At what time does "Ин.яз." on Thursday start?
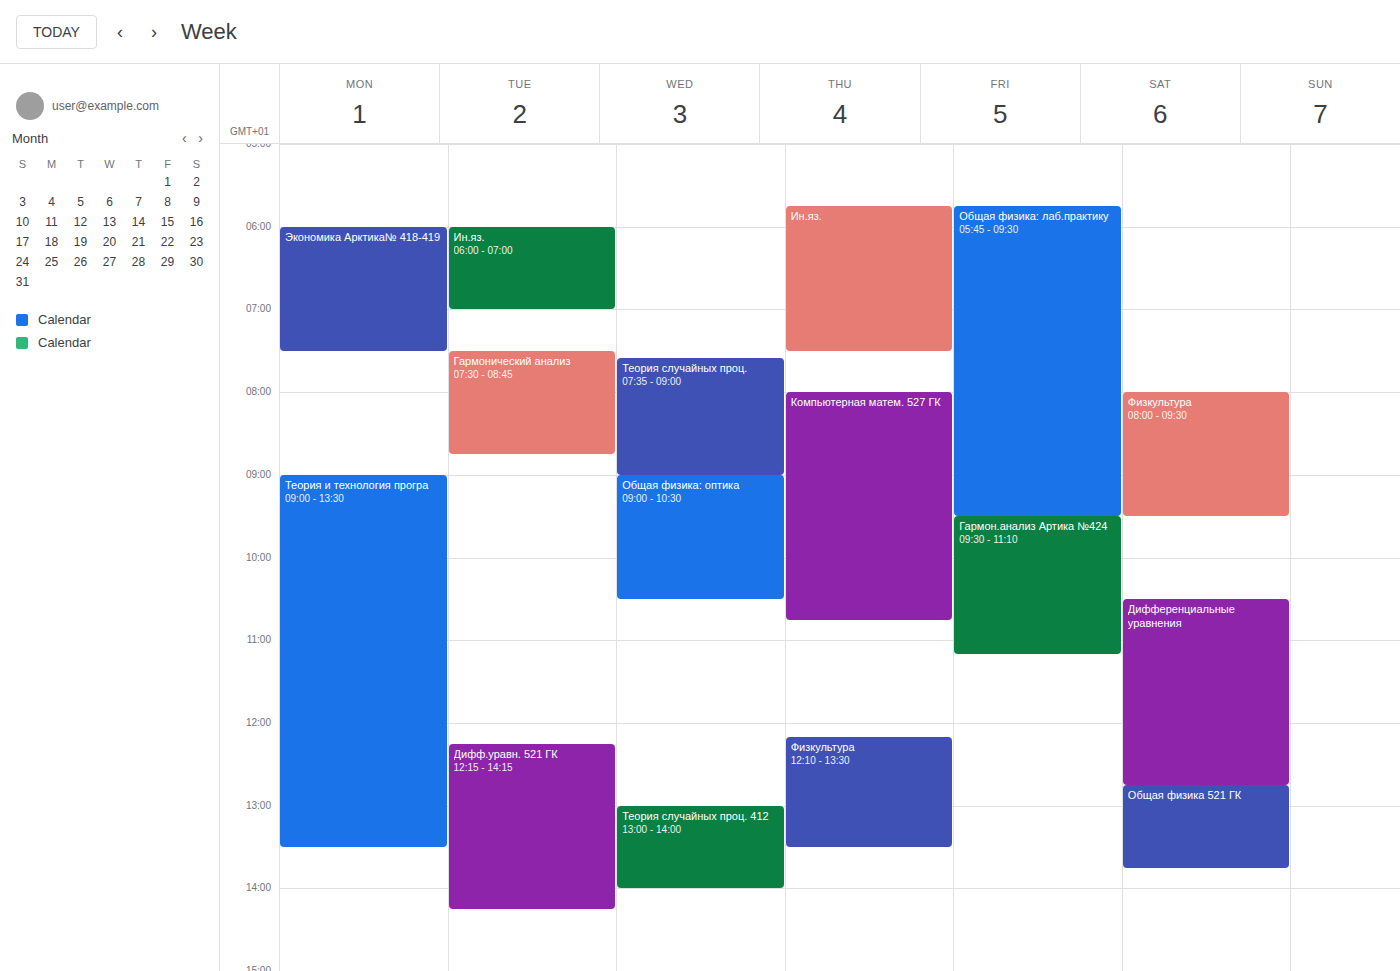
5:45 AM